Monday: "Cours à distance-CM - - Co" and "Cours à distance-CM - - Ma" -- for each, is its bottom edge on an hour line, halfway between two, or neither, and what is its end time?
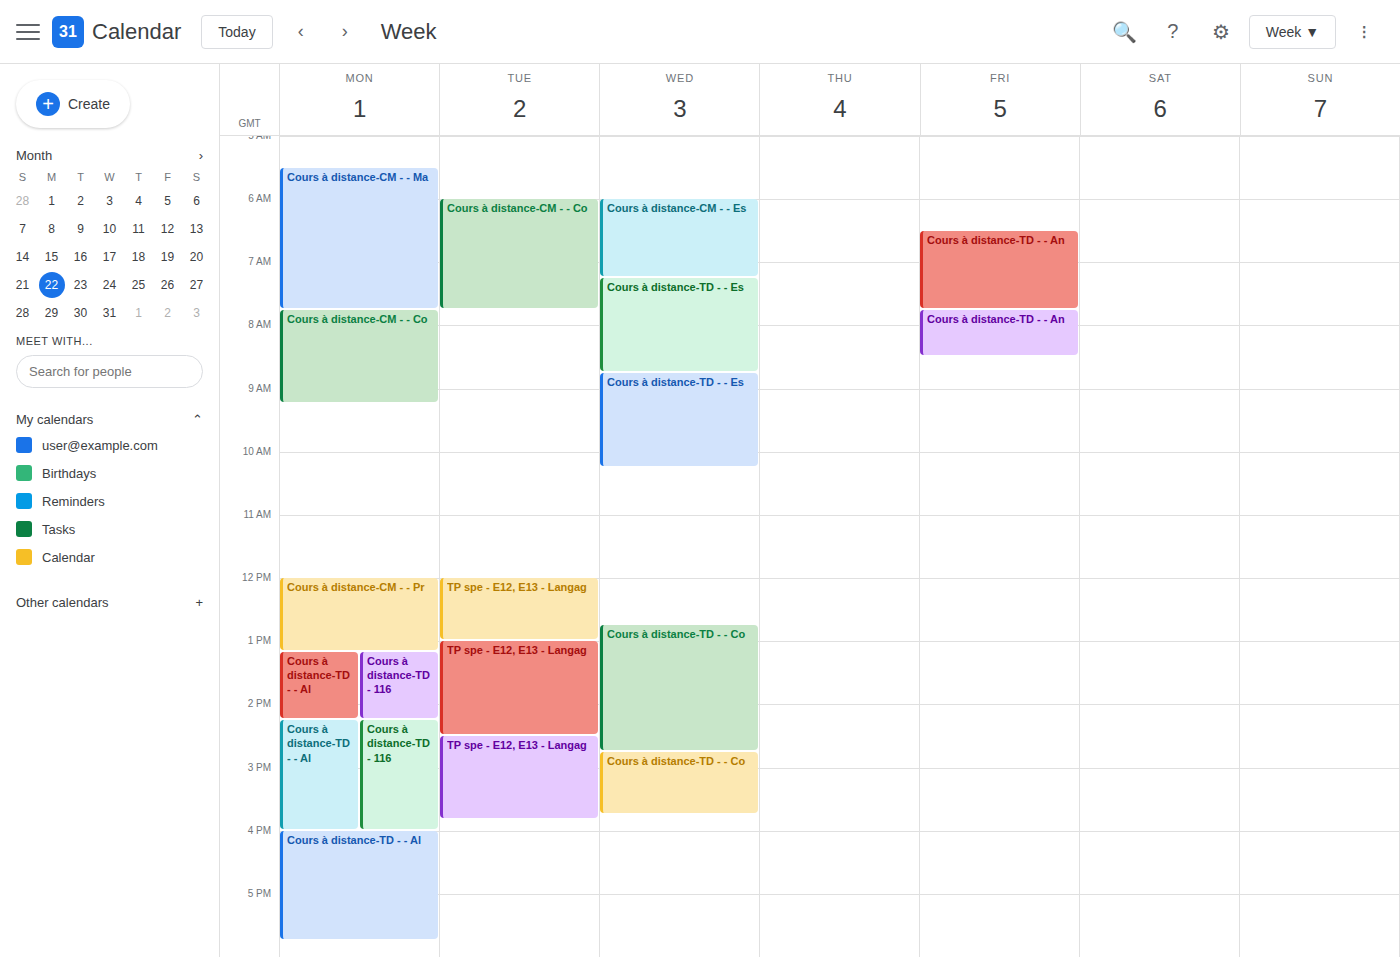
"Cours à distance-CM - - Co": 9:15 AM, neither: a quarter of the way from the 9 AM line to the 10 AM line. "Cours à distance-CM - - Ma": 7:45 AM, neither: three quarters of the way from the 7 AM line to the 8 AM line.